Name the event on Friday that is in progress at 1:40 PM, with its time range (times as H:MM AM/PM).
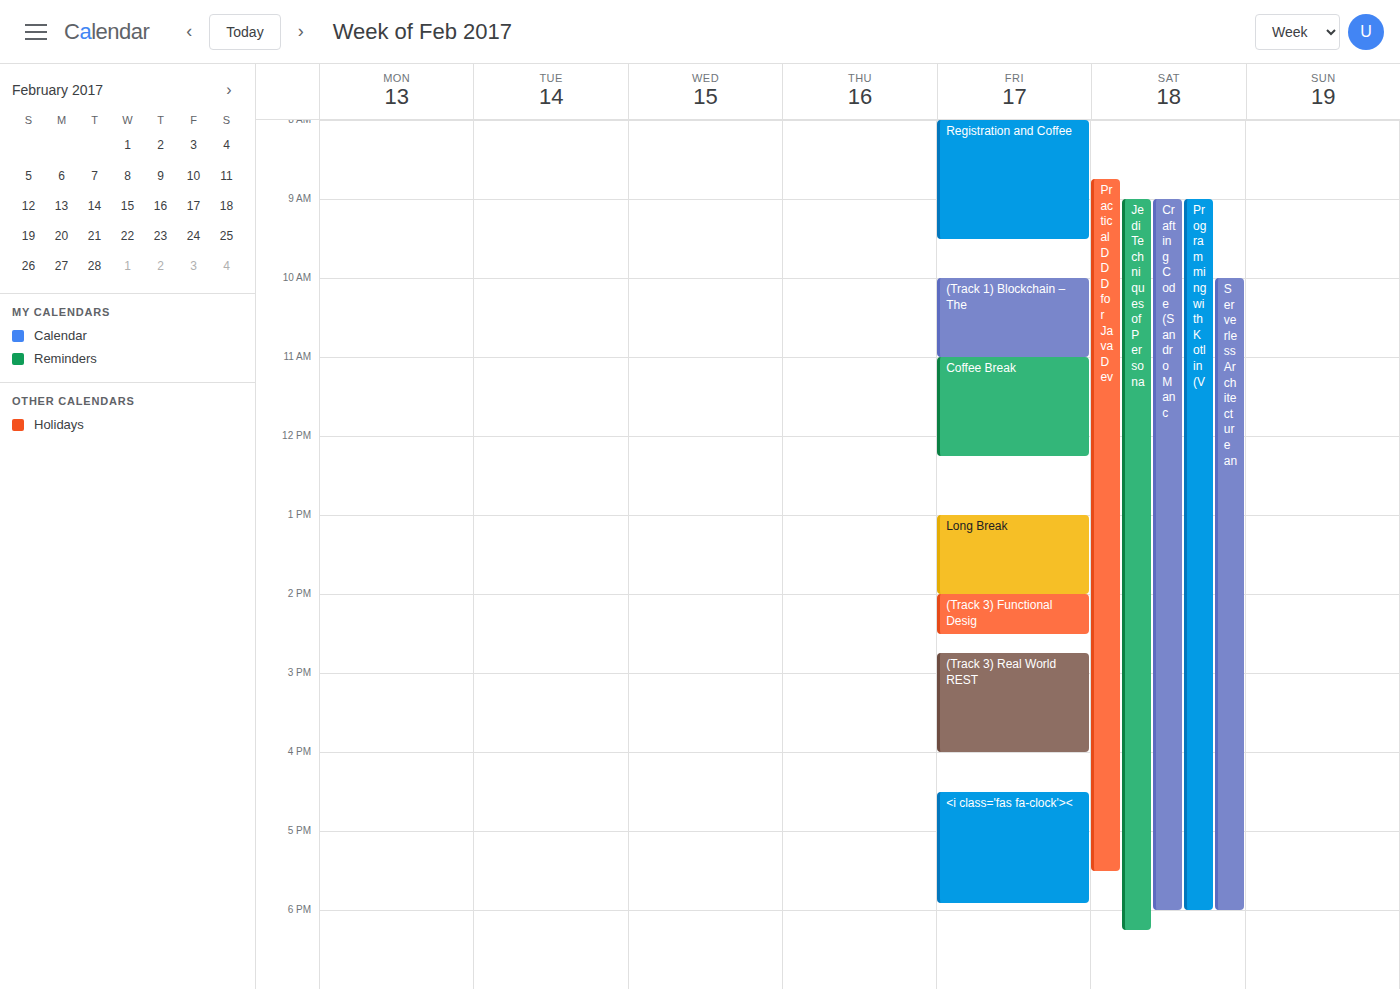
"Long Break", 1:00 PM to 2:00 PM